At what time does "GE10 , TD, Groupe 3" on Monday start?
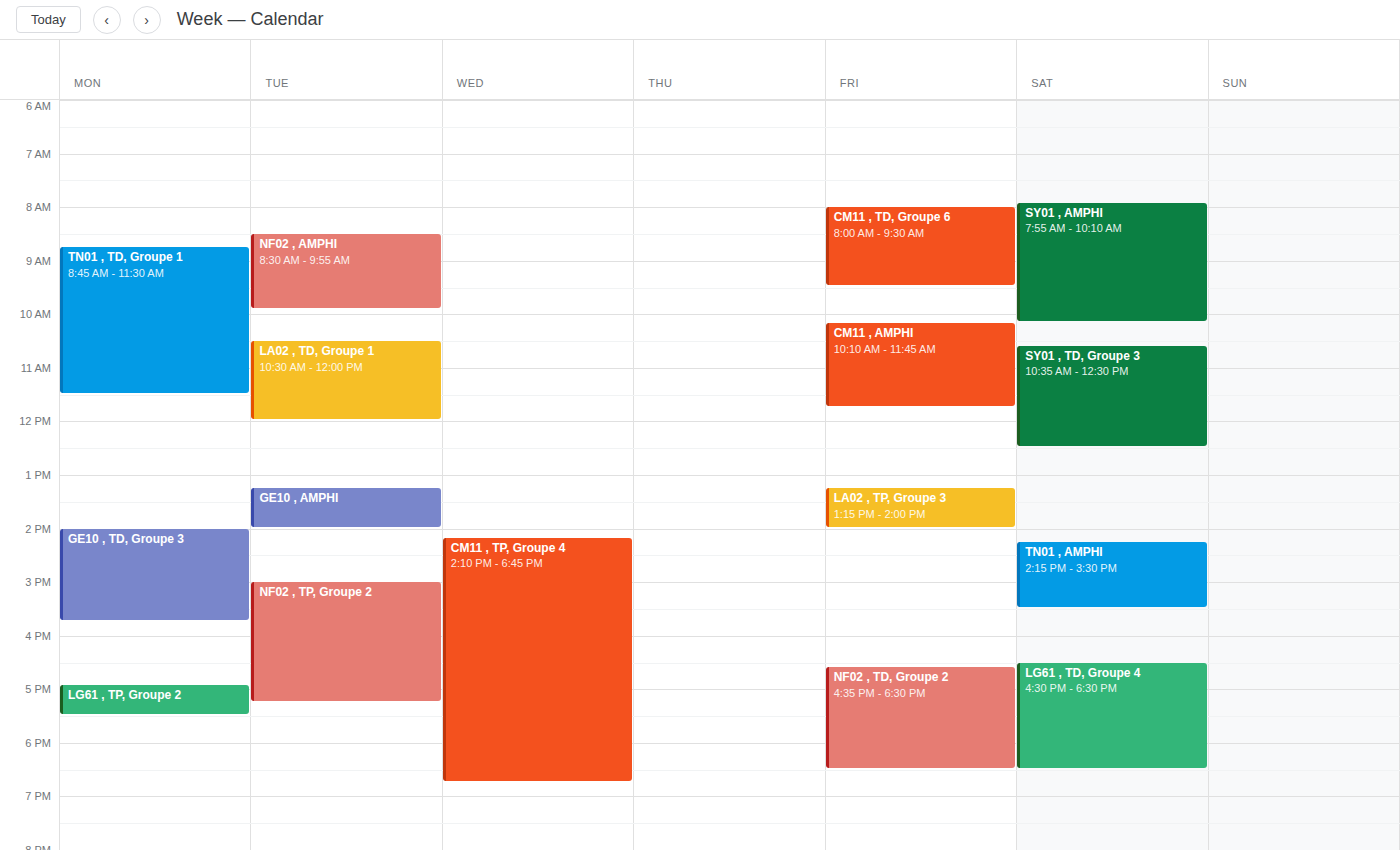
2:00 PM